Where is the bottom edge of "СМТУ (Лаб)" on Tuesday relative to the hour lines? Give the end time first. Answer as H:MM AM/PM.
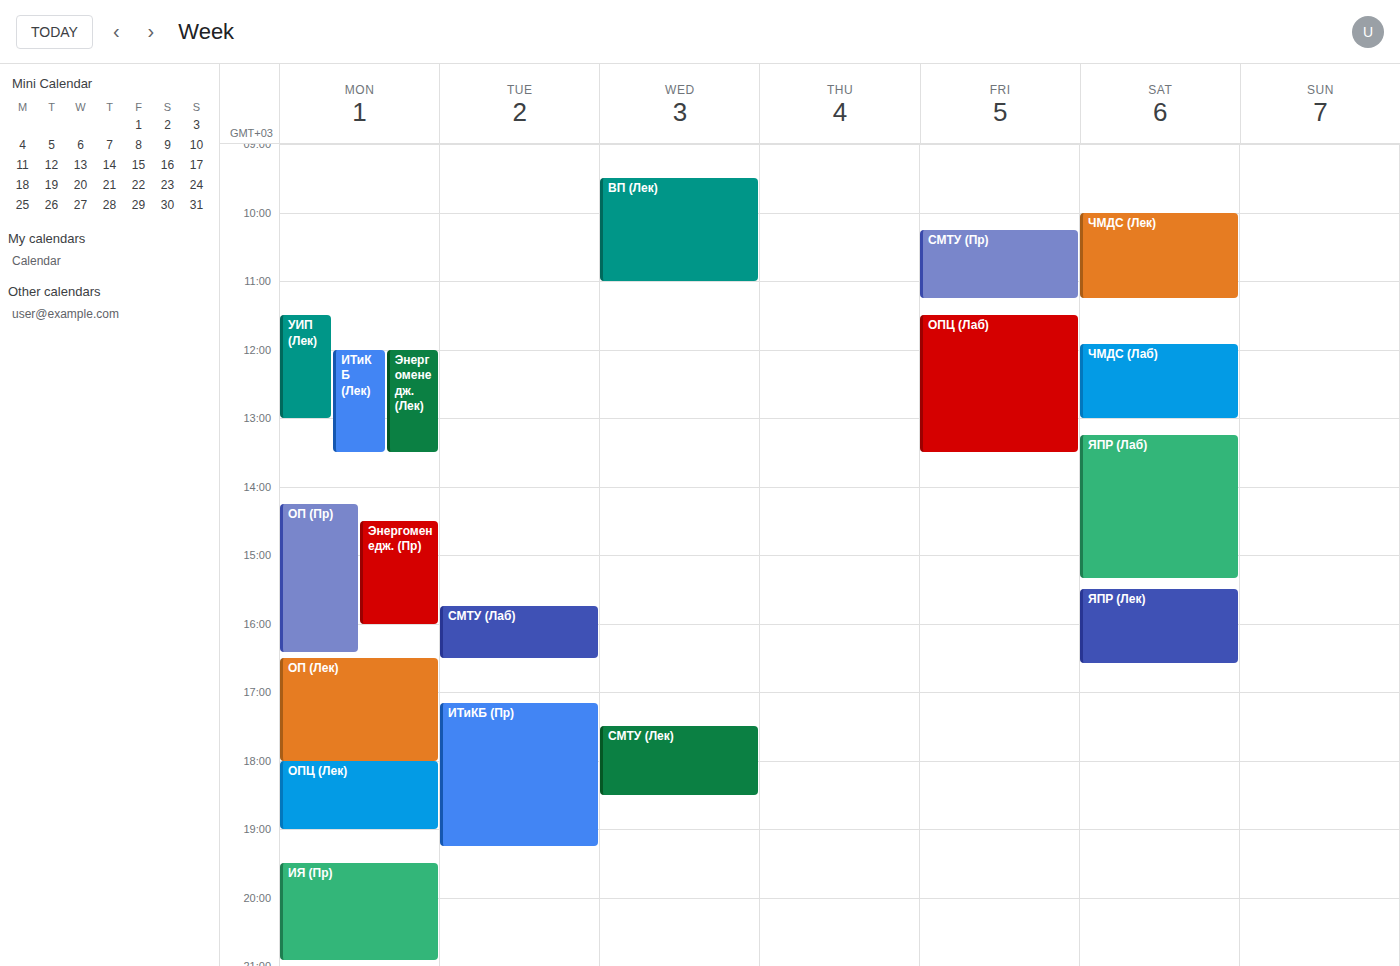
4:30 PM -- halfway between the 4 PM and 5 PM lines.